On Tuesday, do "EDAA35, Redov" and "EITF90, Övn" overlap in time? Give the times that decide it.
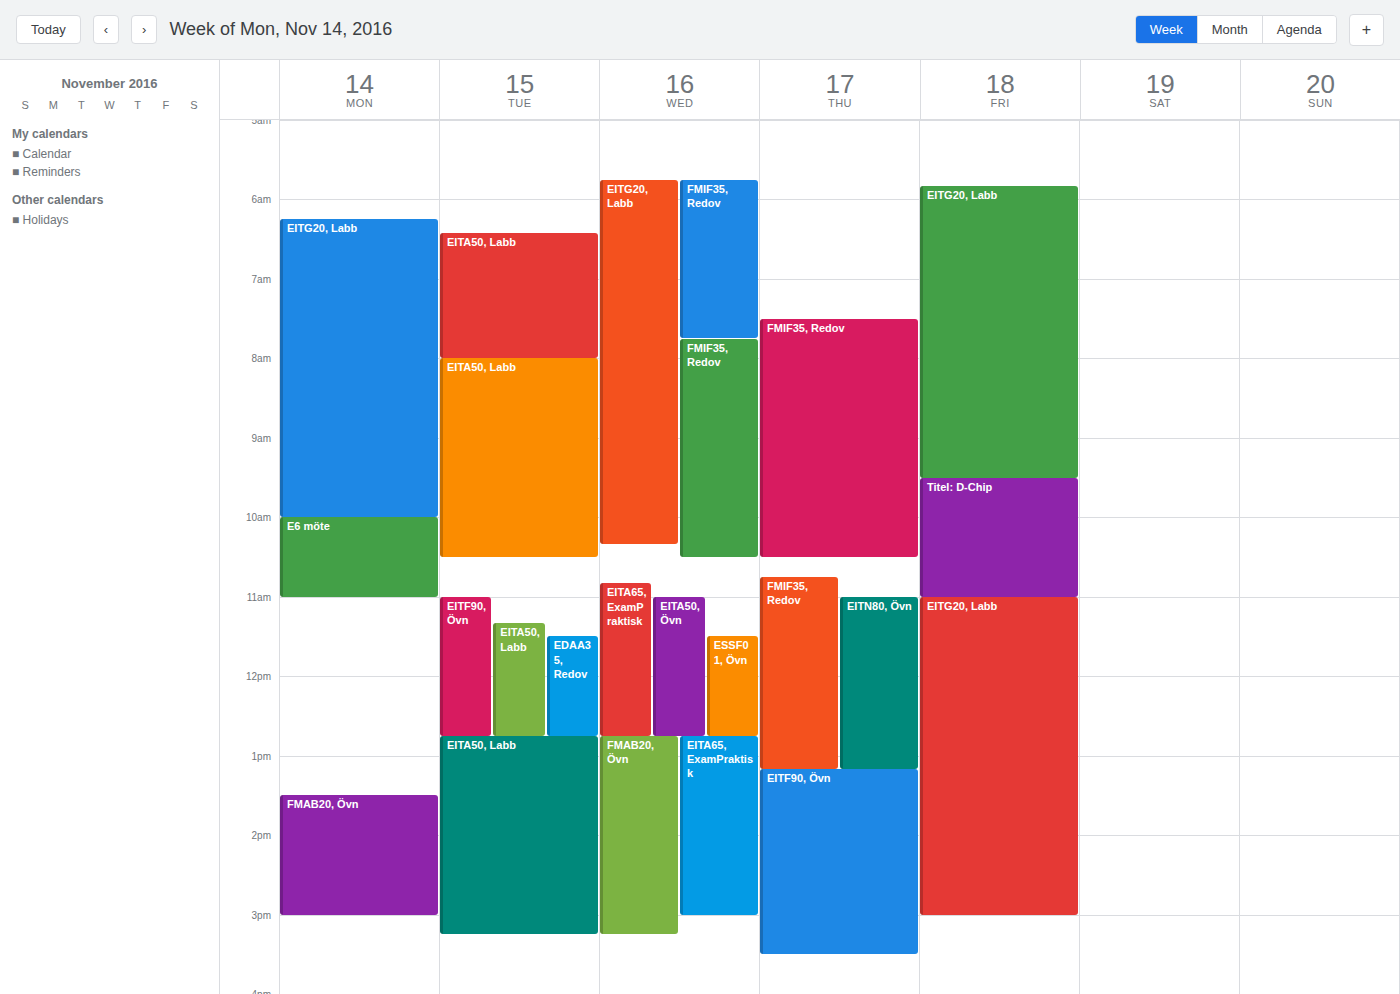
"EDAA35, Redov" runs 11:30 AM to 12:45 PM, inside "EITF90, Övn" -- they overlap.